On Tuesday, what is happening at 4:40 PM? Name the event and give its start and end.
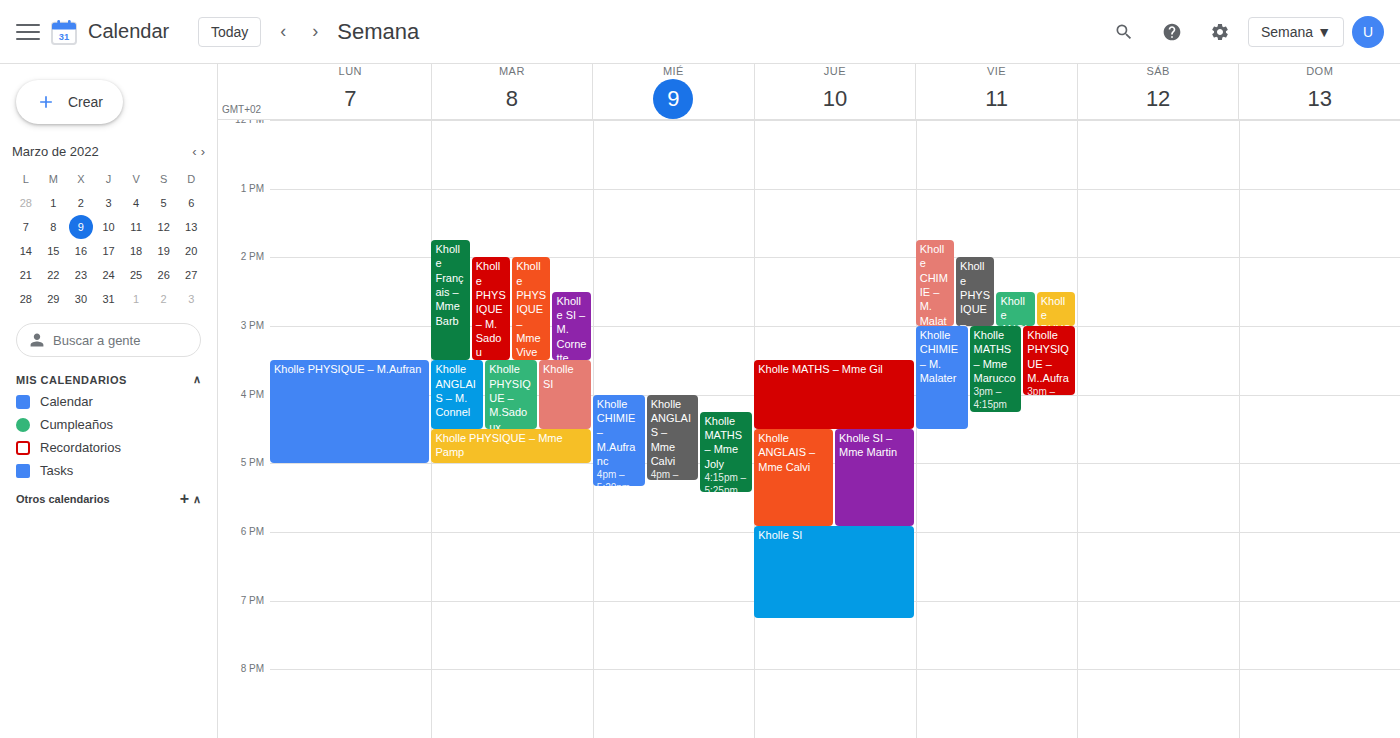
"Kholle PHYSIQUE – Mme Pamp", 4:30 PM to 5:00 PM